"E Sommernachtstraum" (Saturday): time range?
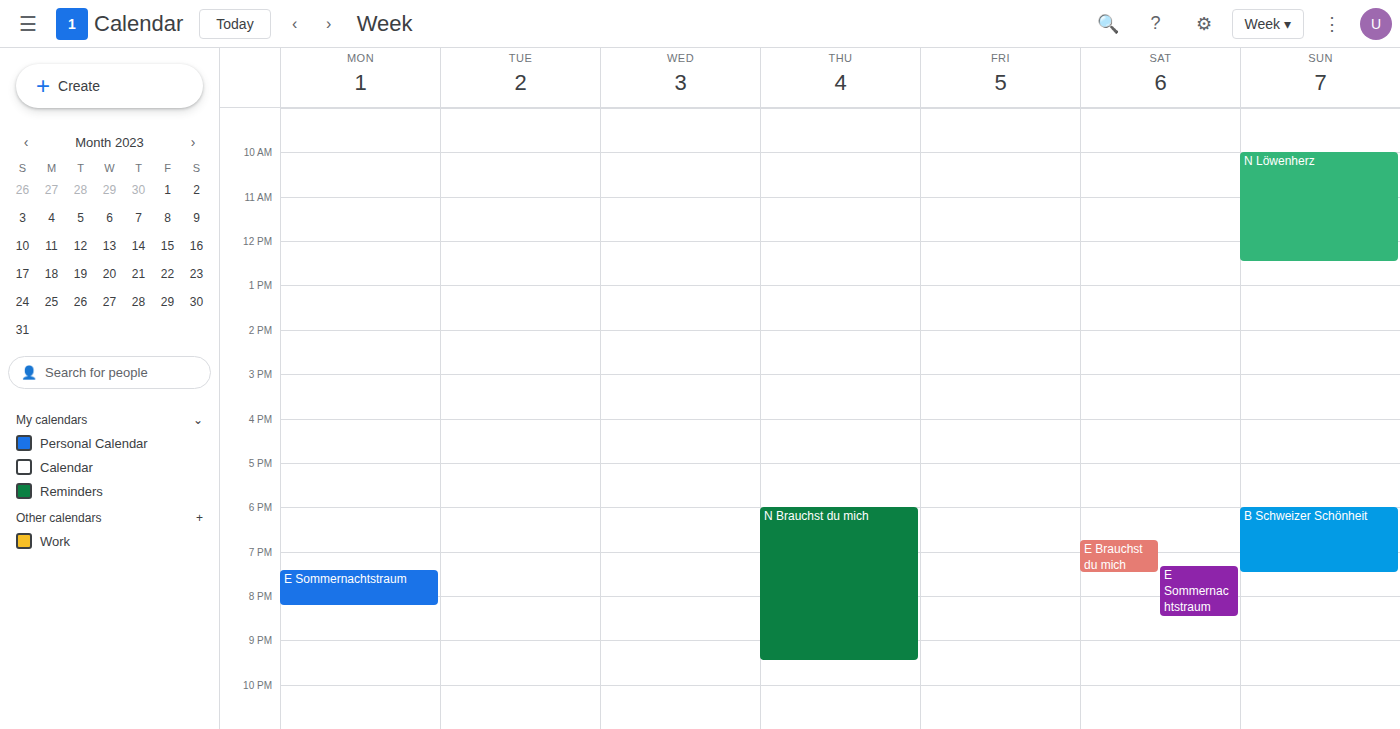
7:20 PM to 8:30 PM